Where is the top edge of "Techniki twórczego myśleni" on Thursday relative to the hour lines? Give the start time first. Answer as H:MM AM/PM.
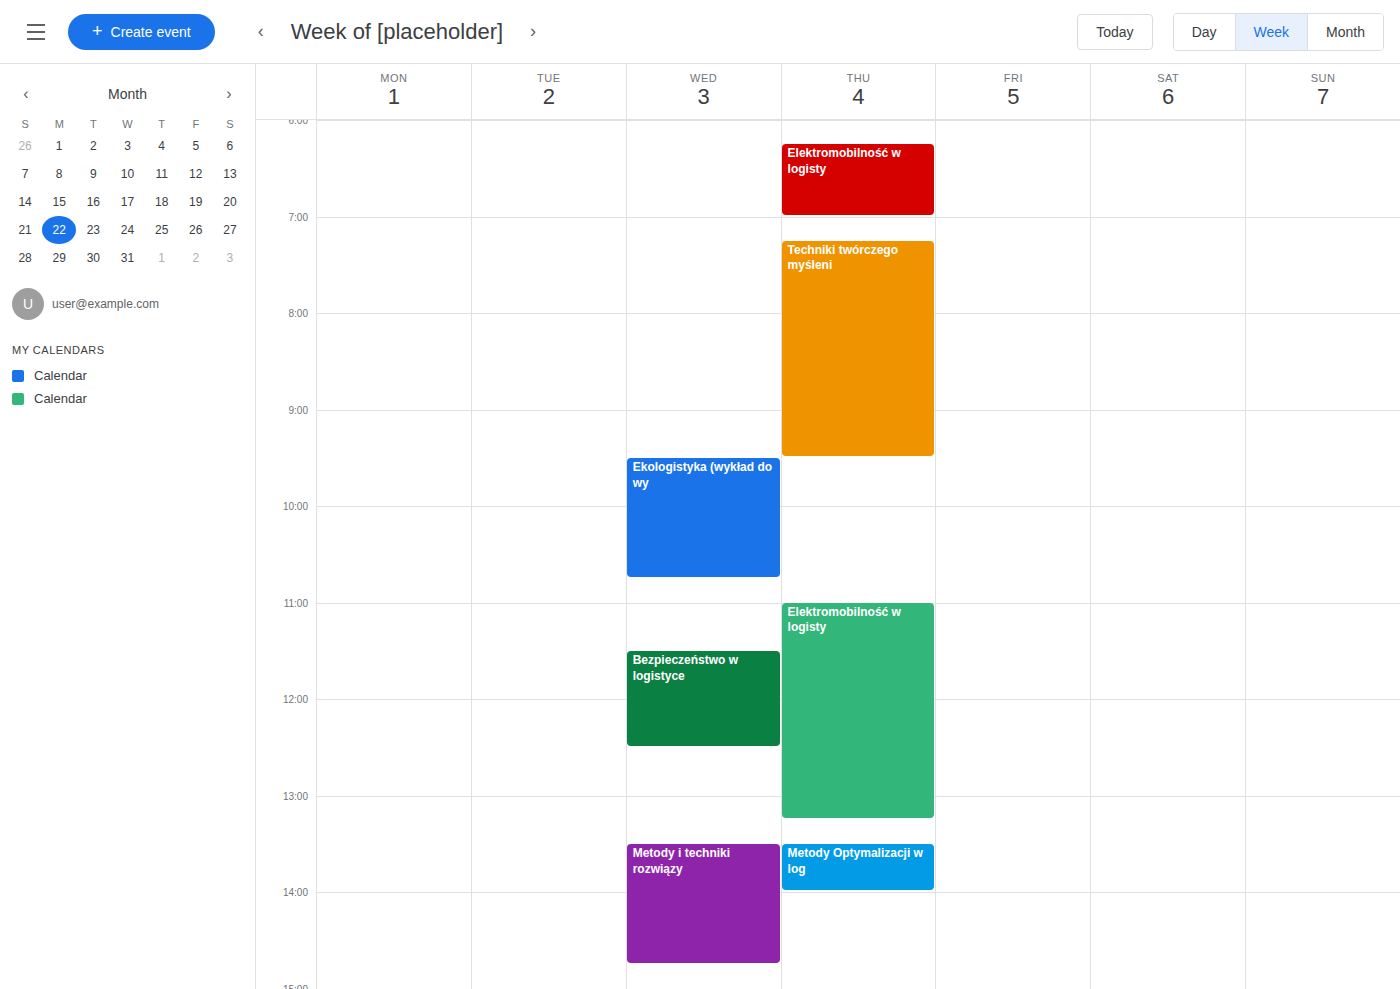
7:15 AM -- neither: a quarter of the way from the 7 AM line to the 8 AM line.